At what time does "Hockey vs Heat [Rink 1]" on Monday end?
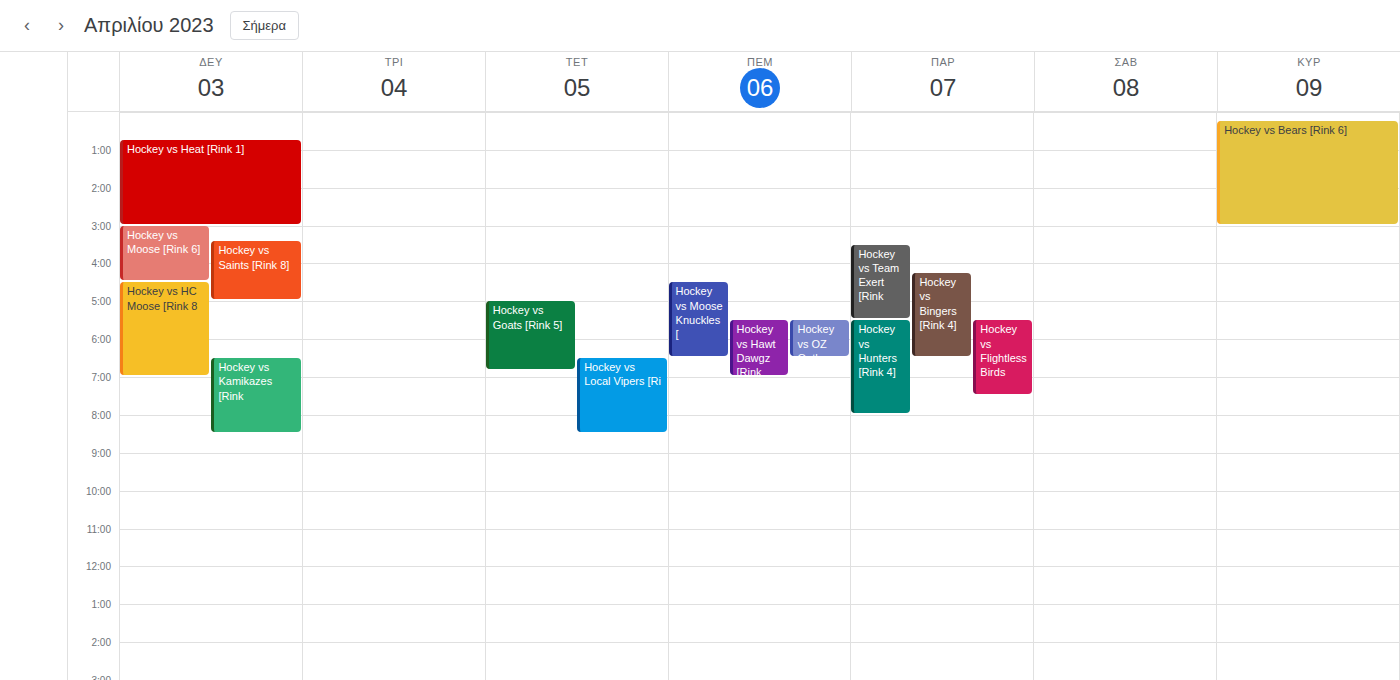
03:00